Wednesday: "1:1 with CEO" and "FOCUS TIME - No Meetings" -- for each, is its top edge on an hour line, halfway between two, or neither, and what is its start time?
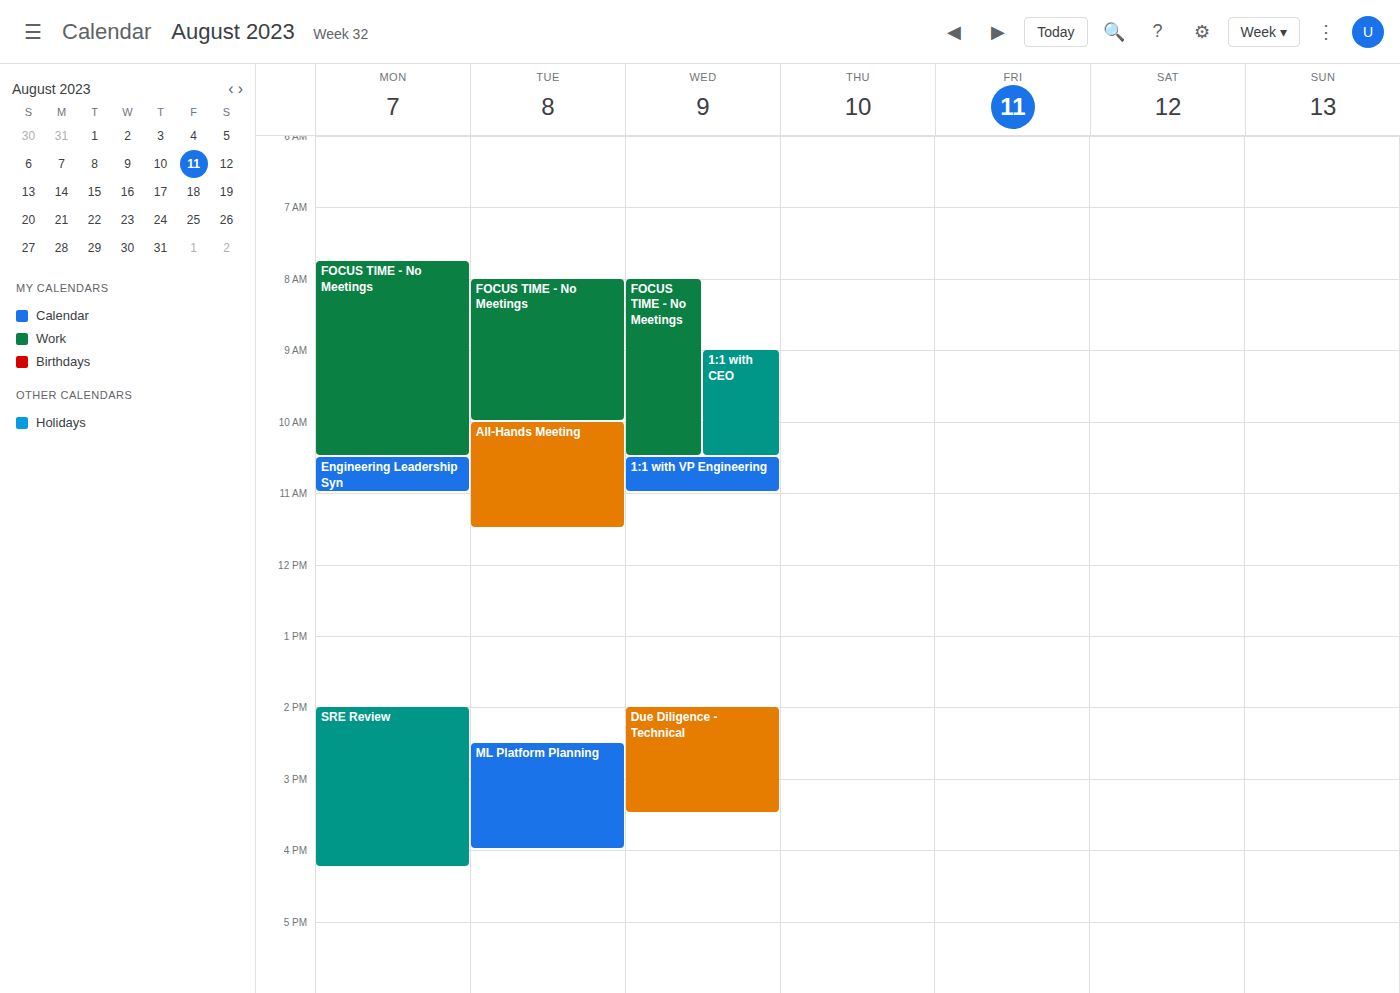
"1:1 with CEO": 9:00 AM, exactly on the 9 AM line. "FOCUS TIME - No Meetings": 8:00 AM, exactly on the 8 AM line.